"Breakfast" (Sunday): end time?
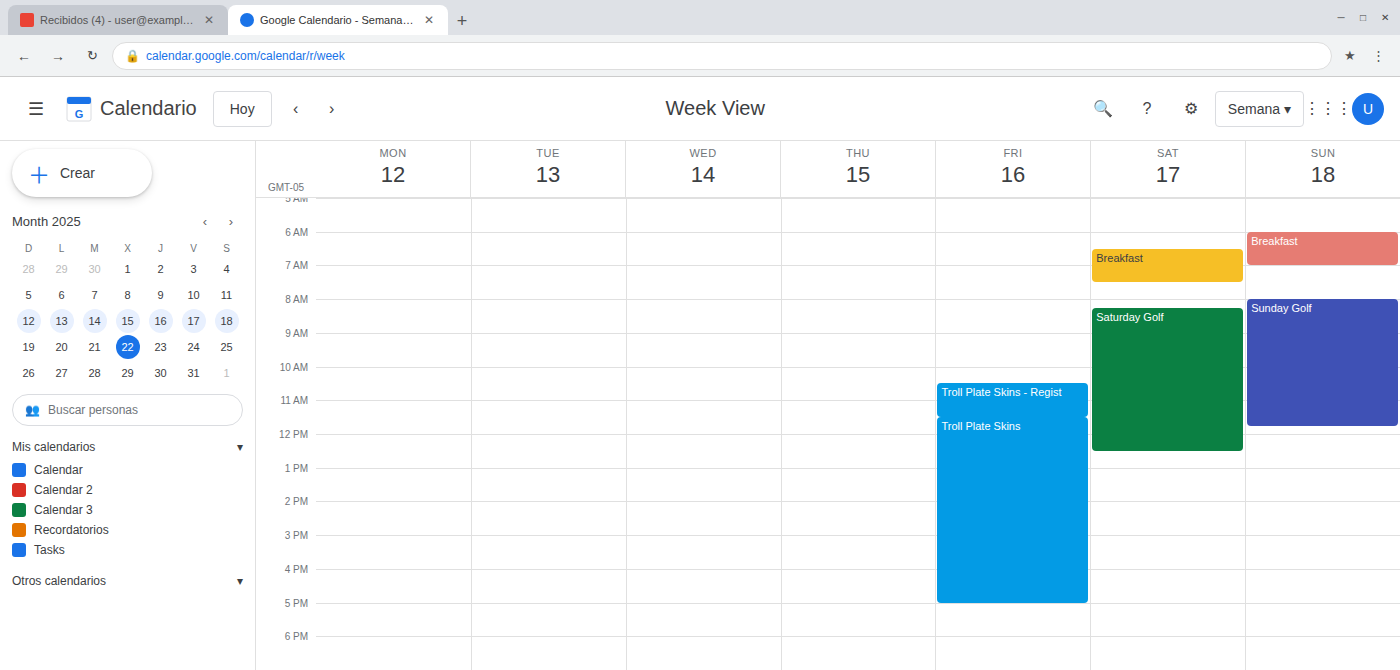
7:00 AM